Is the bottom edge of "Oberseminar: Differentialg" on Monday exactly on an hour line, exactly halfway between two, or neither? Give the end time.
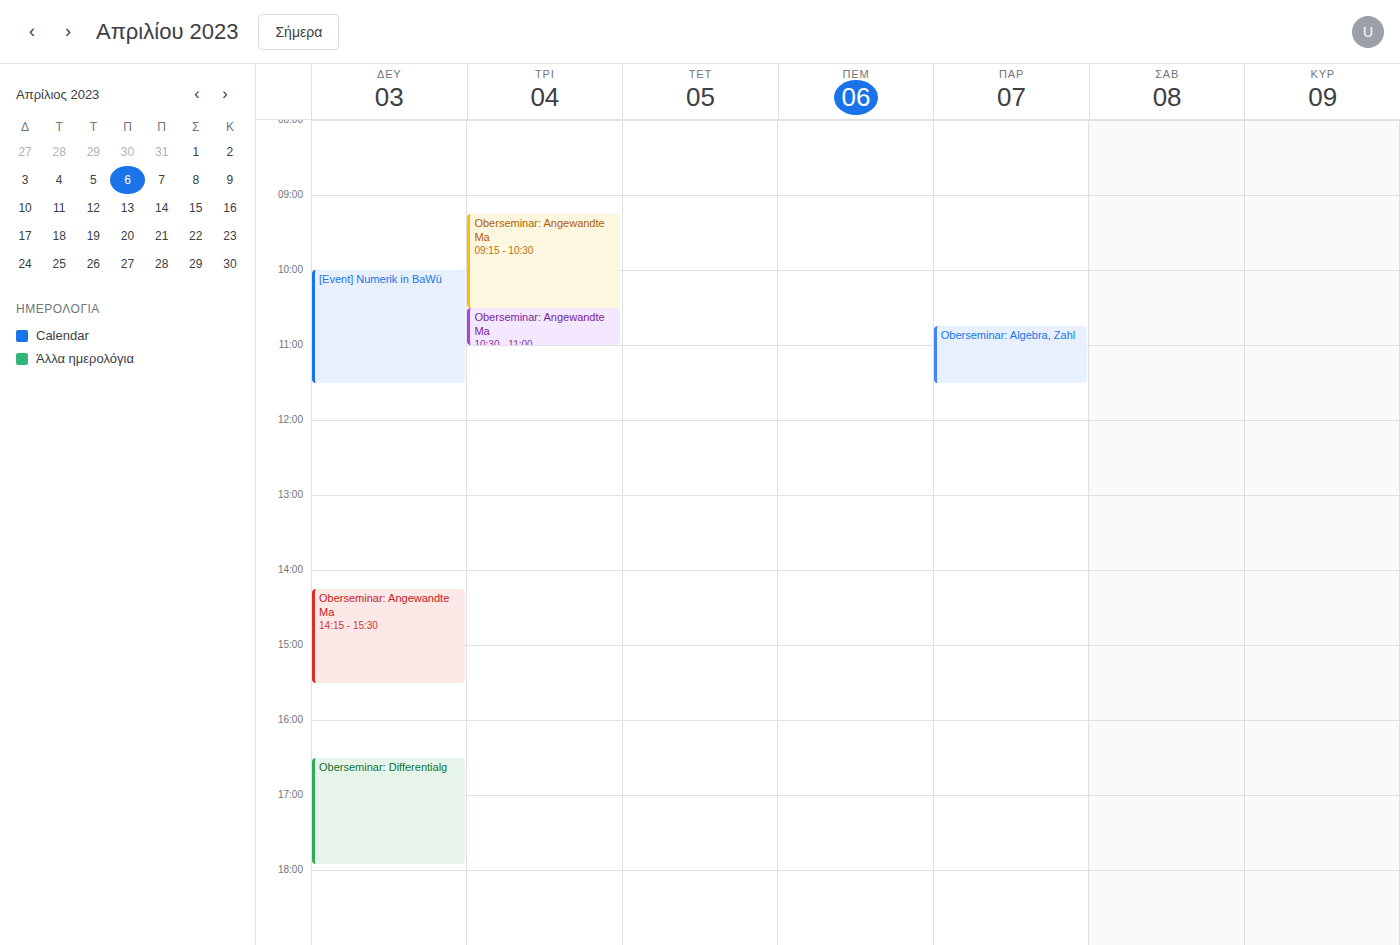
5:55 PM -- neither: 55 minutes below the 5 PM line and 5 minutes above the 6 PM line.